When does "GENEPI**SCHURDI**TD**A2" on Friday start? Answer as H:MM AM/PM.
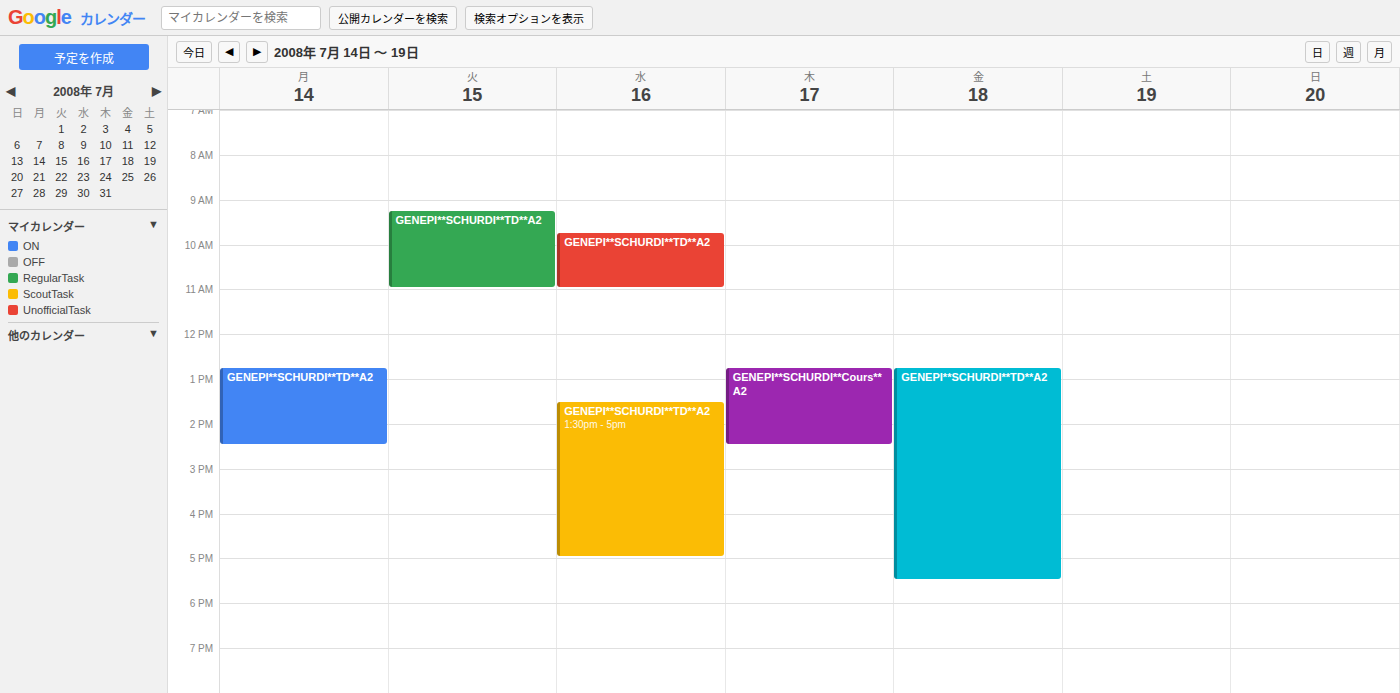
12:45 PM